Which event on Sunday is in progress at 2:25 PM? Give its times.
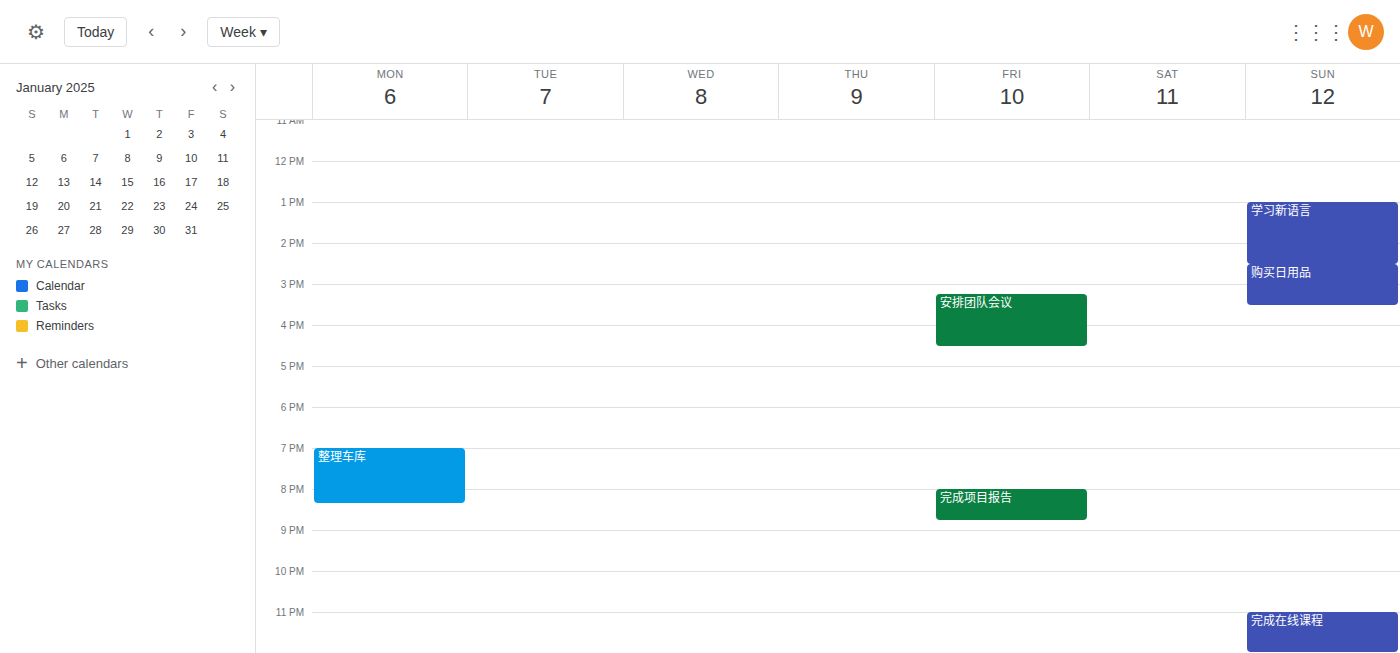
"学习新语言", 1:00 PM to 2:30 PM